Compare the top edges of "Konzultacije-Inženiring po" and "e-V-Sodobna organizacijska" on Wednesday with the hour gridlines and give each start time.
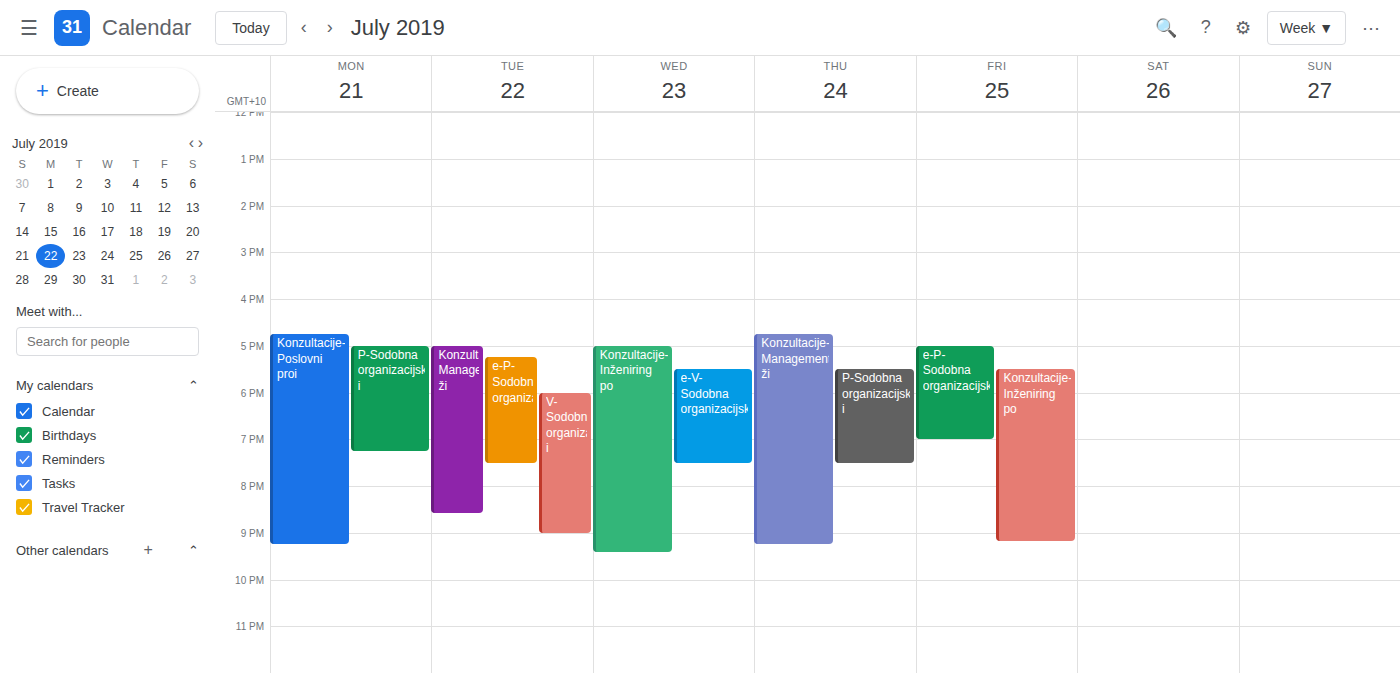
"Konzultacije-Inženiring po": 5:00 PM, exactly on the 5 PM line. "e-V-Sodobna organizacijska": 5:30 PM, halfway between the 5 PM and 6 PM lines.